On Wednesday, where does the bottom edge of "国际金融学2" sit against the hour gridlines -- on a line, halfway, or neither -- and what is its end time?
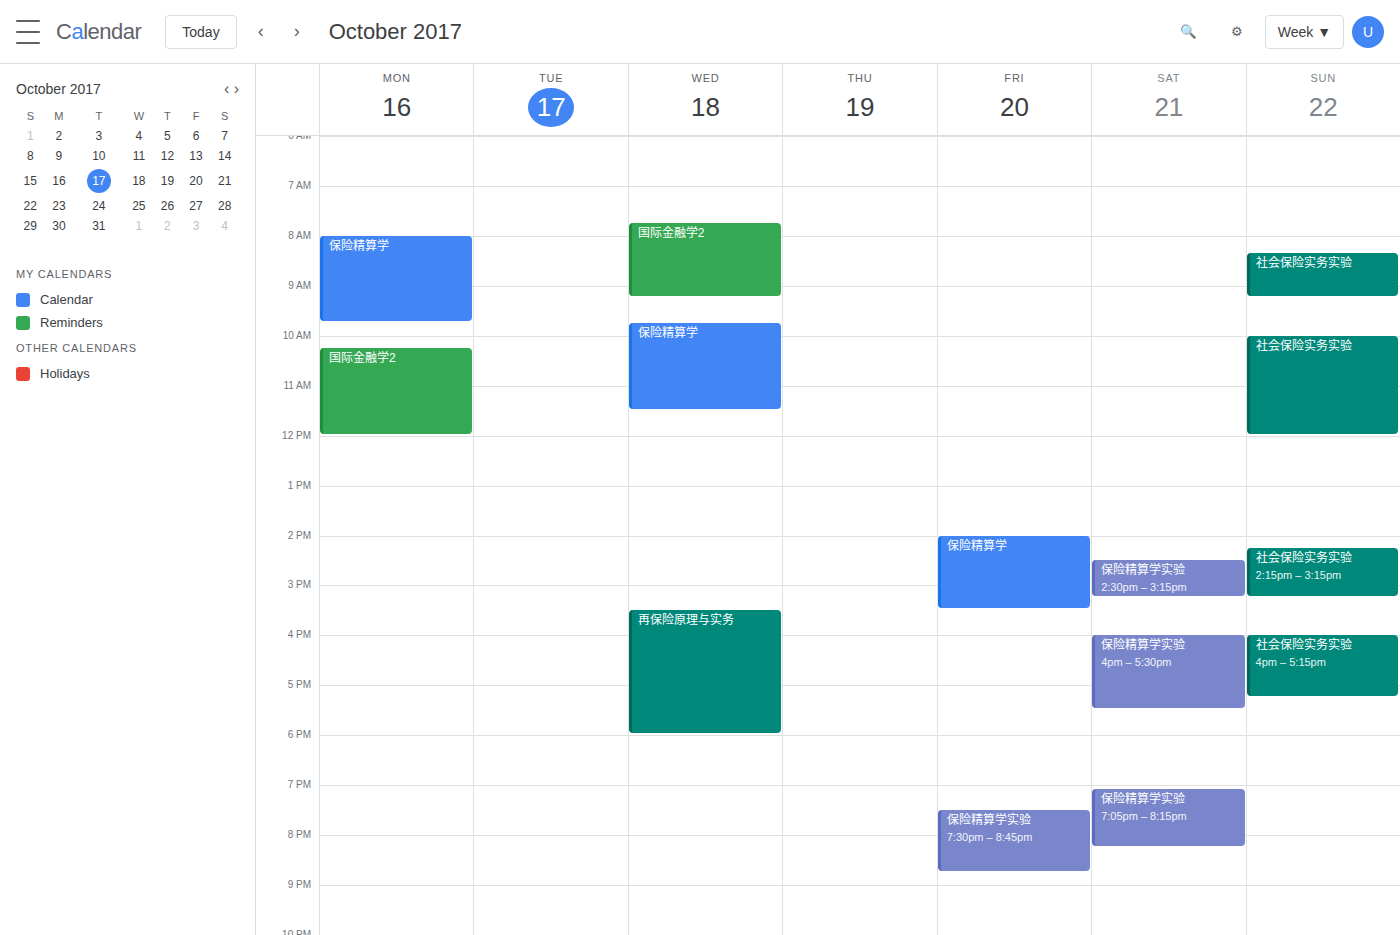
9:15 AM -- neither: a quarter of the way from the 9 AM line to the 10 AM line.